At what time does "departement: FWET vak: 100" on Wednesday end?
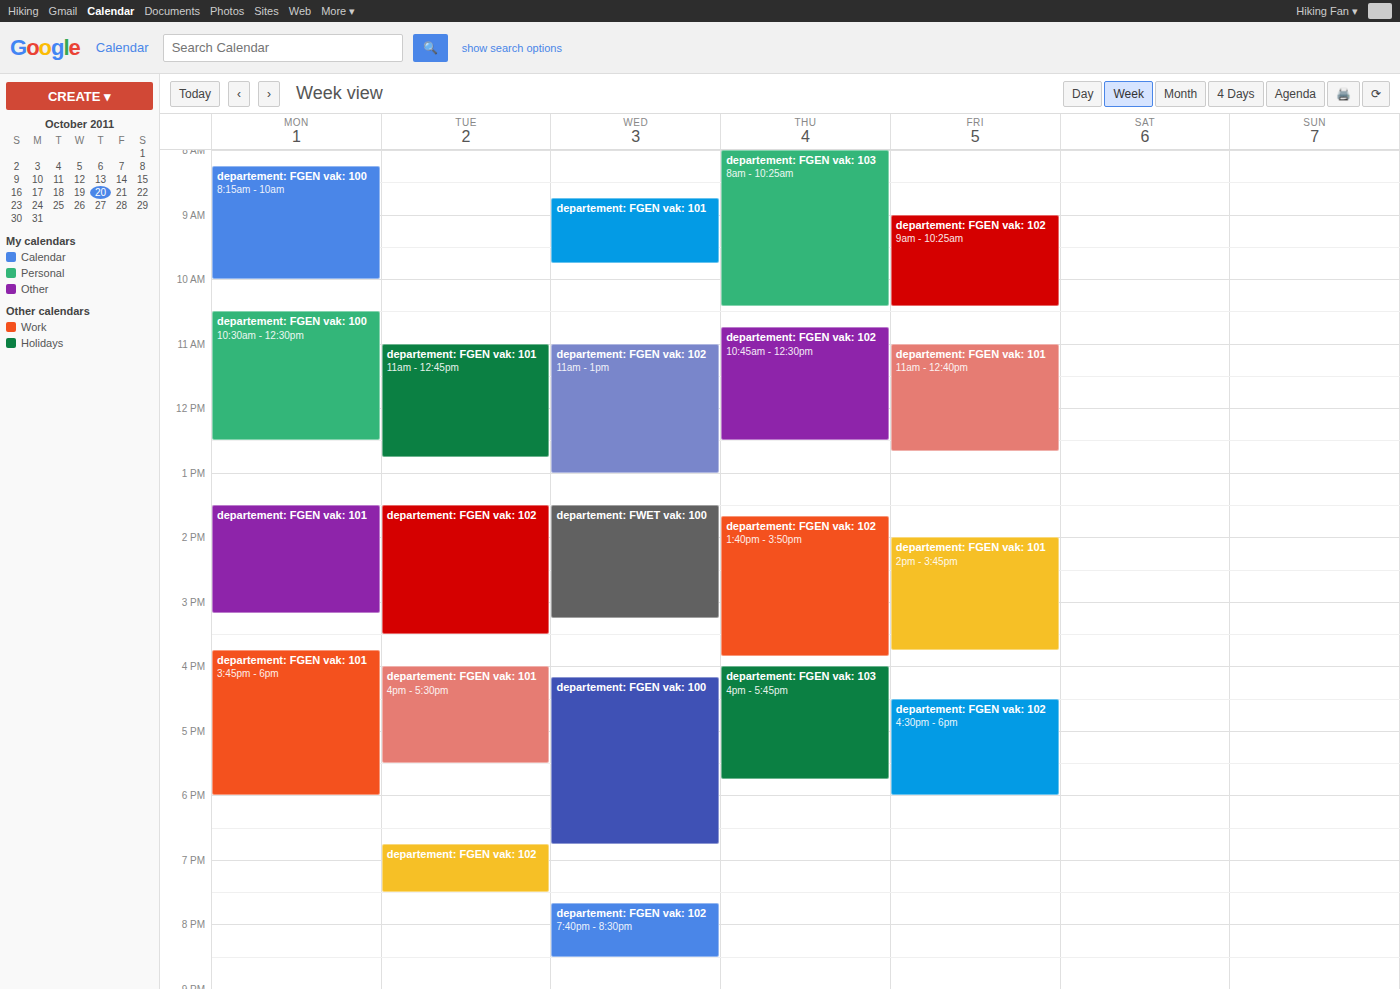
3:15 PM